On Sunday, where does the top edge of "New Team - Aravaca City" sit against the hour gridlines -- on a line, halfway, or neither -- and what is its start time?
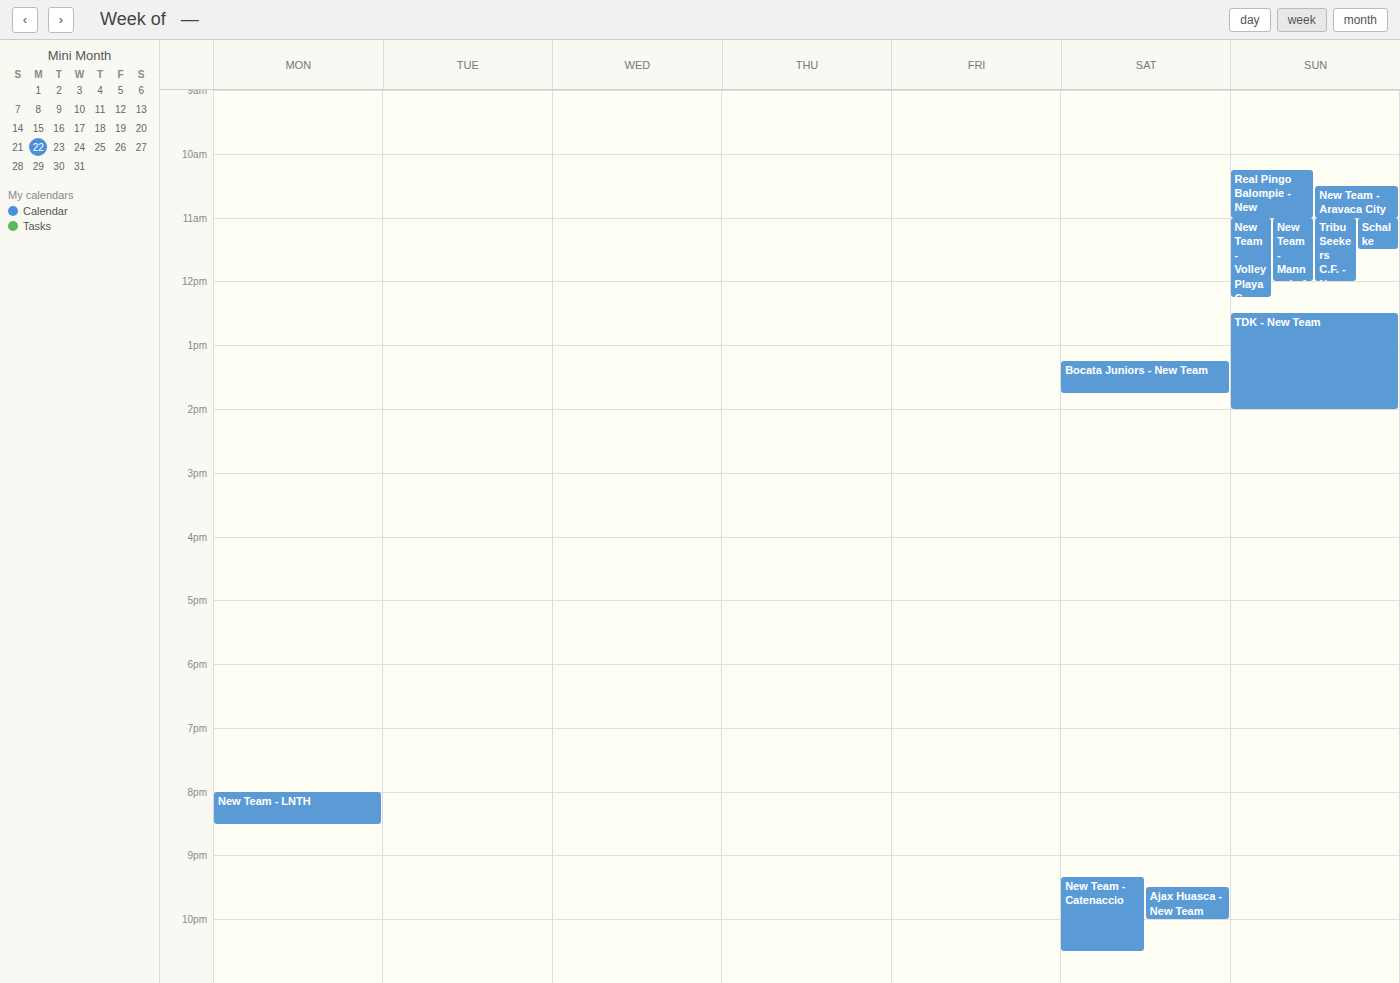
10:30 AM -- halfway between the 10 AM and 11 AM lines.